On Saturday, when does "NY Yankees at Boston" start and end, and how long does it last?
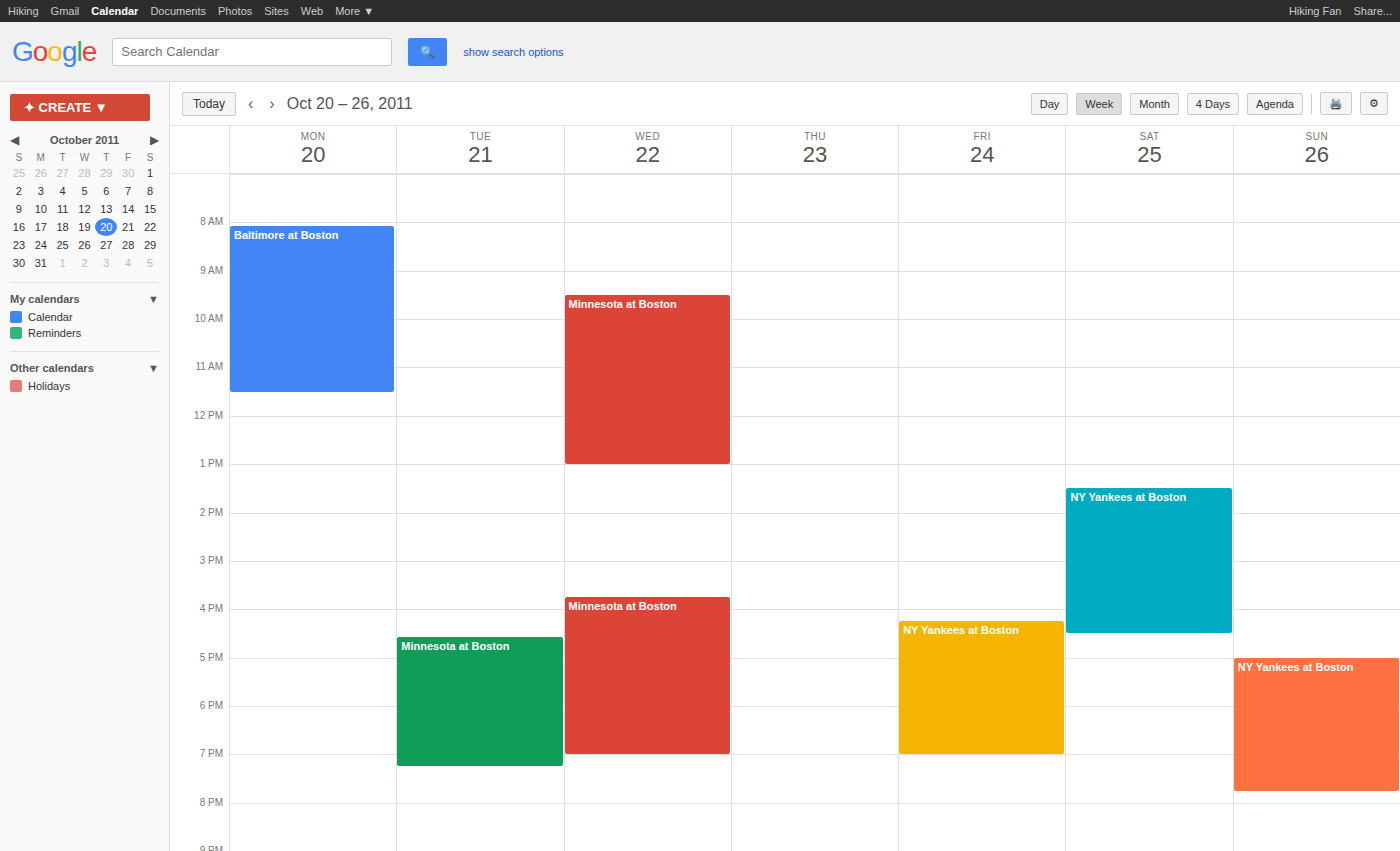
1:30 PM to 4:30 PM, 3 hours